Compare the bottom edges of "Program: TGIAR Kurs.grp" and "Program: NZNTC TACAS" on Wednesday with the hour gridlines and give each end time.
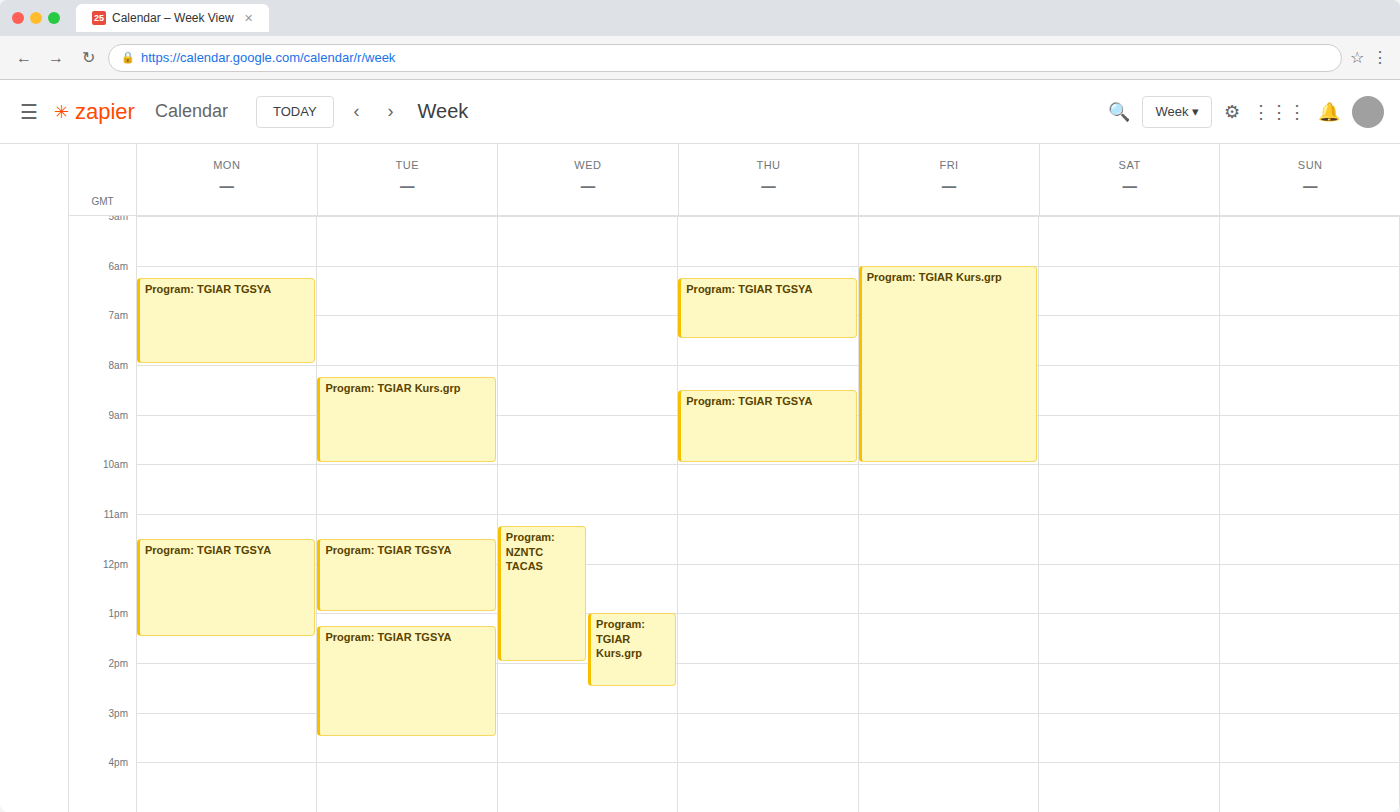
"Program: TGIAR Kurs.grp": 2:30 PM, halfway between the 2 PM and 3 PM lines. "Program: NZNTC TACAS": 2:00 PM, exactly on the 2 PM line.